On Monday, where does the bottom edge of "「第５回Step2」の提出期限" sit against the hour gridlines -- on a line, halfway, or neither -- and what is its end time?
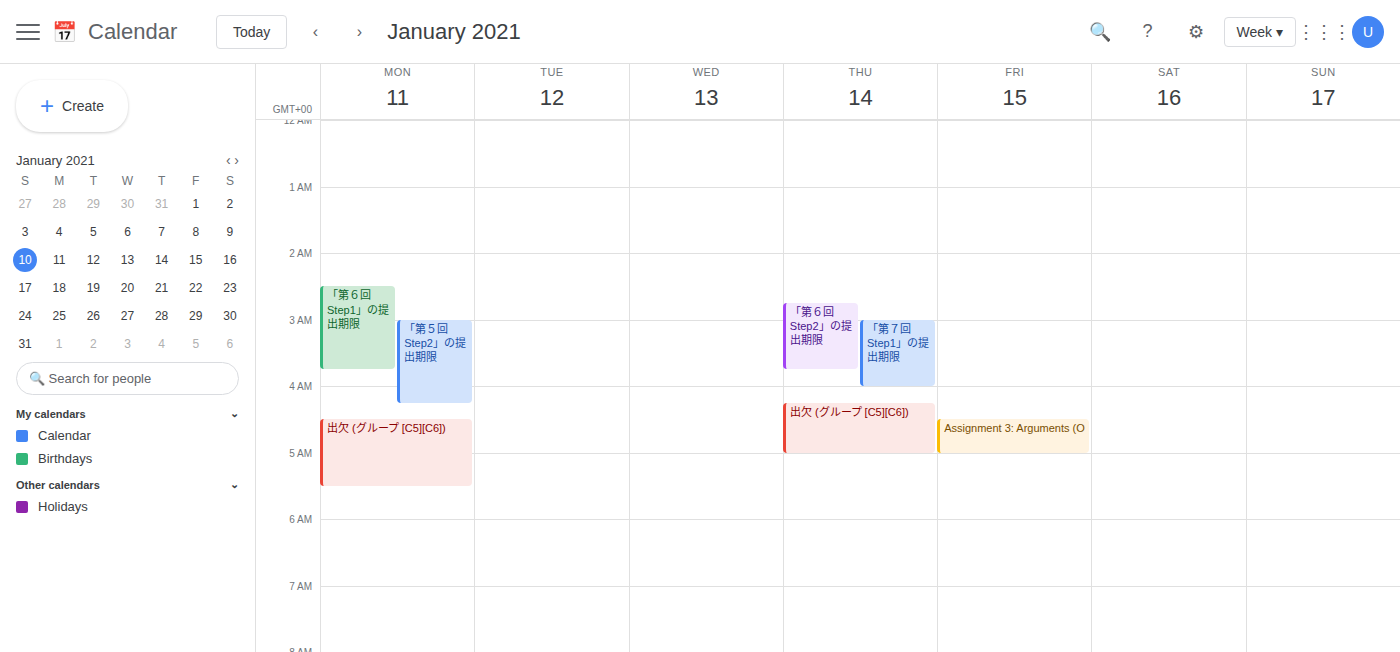
4:15 AM -- neither: a quarter of the way from the 4 AM line to the 5 AM line.